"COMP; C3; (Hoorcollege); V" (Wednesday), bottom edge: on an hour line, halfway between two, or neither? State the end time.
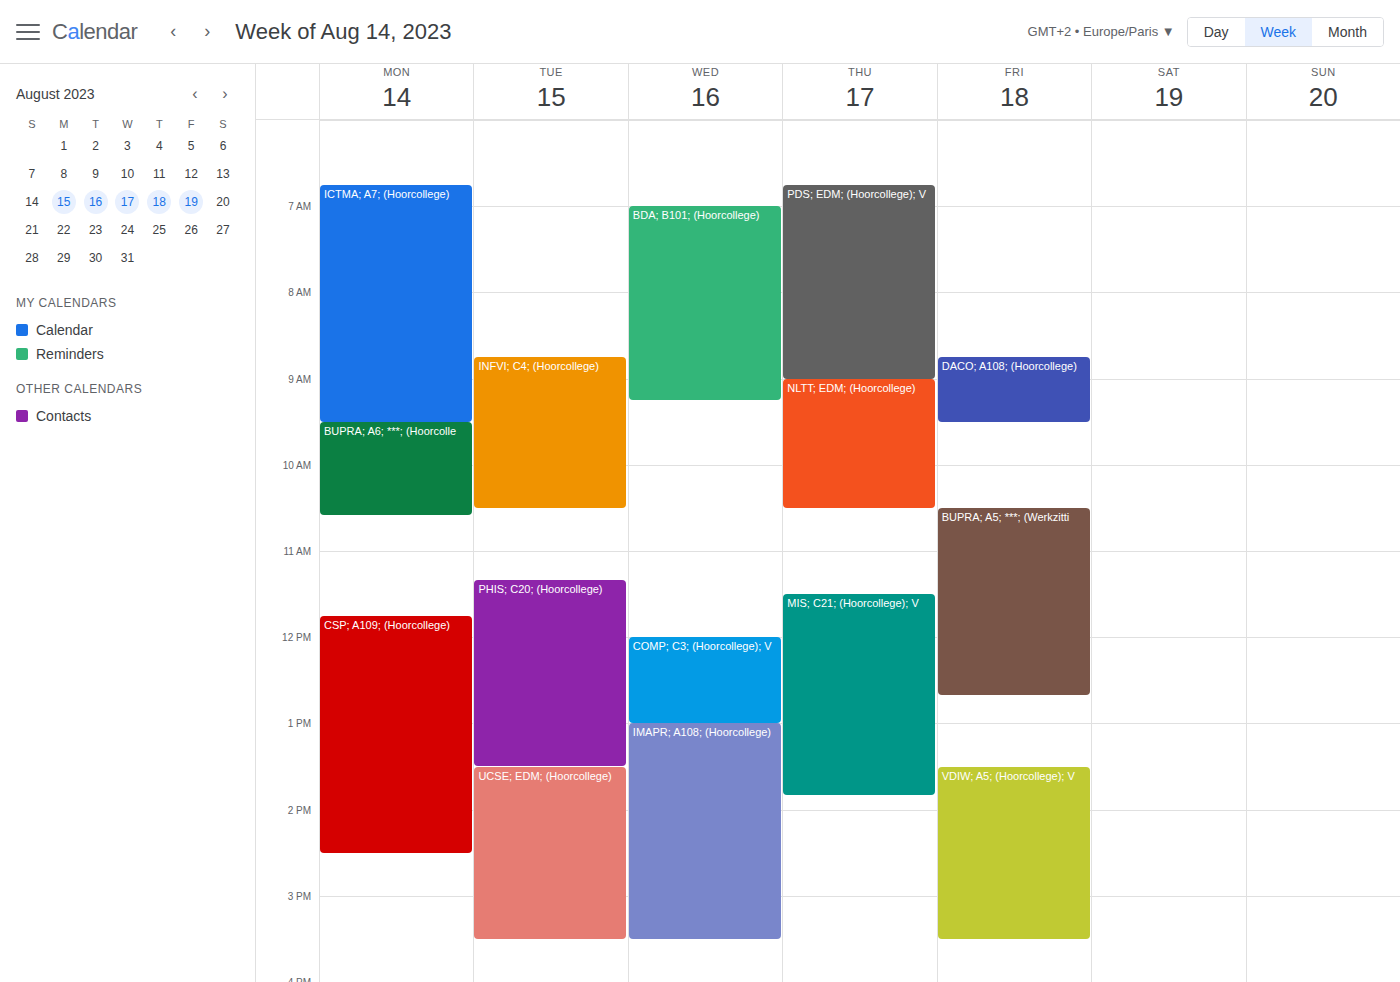
1:00 PM -- exactly on the 1 PM line.